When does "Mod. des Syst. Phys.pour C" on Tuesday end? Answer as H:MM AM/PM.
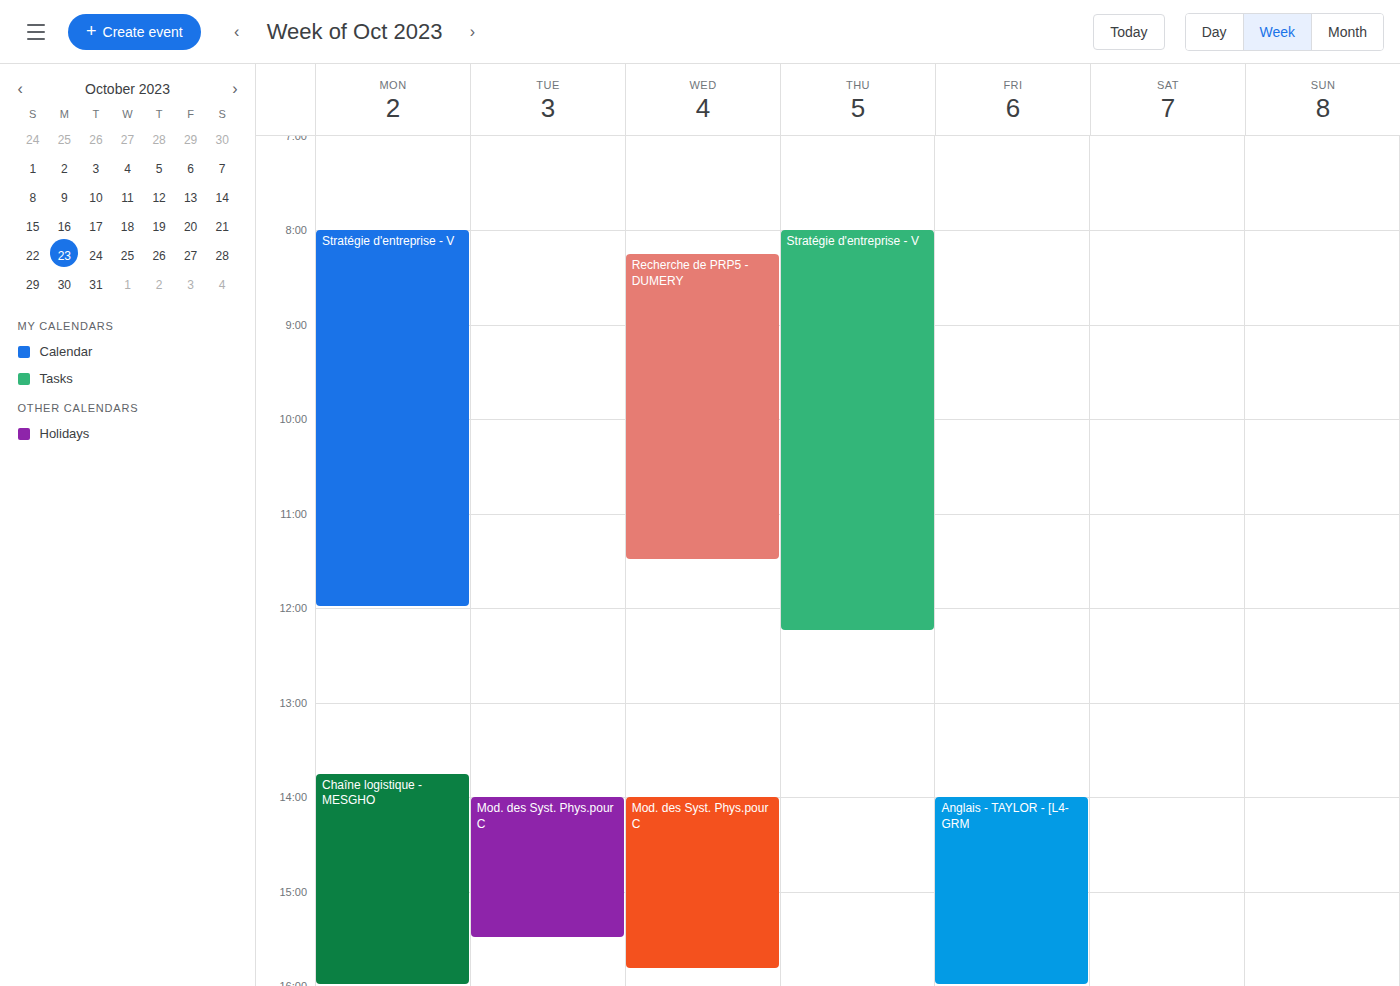
3:30 PM